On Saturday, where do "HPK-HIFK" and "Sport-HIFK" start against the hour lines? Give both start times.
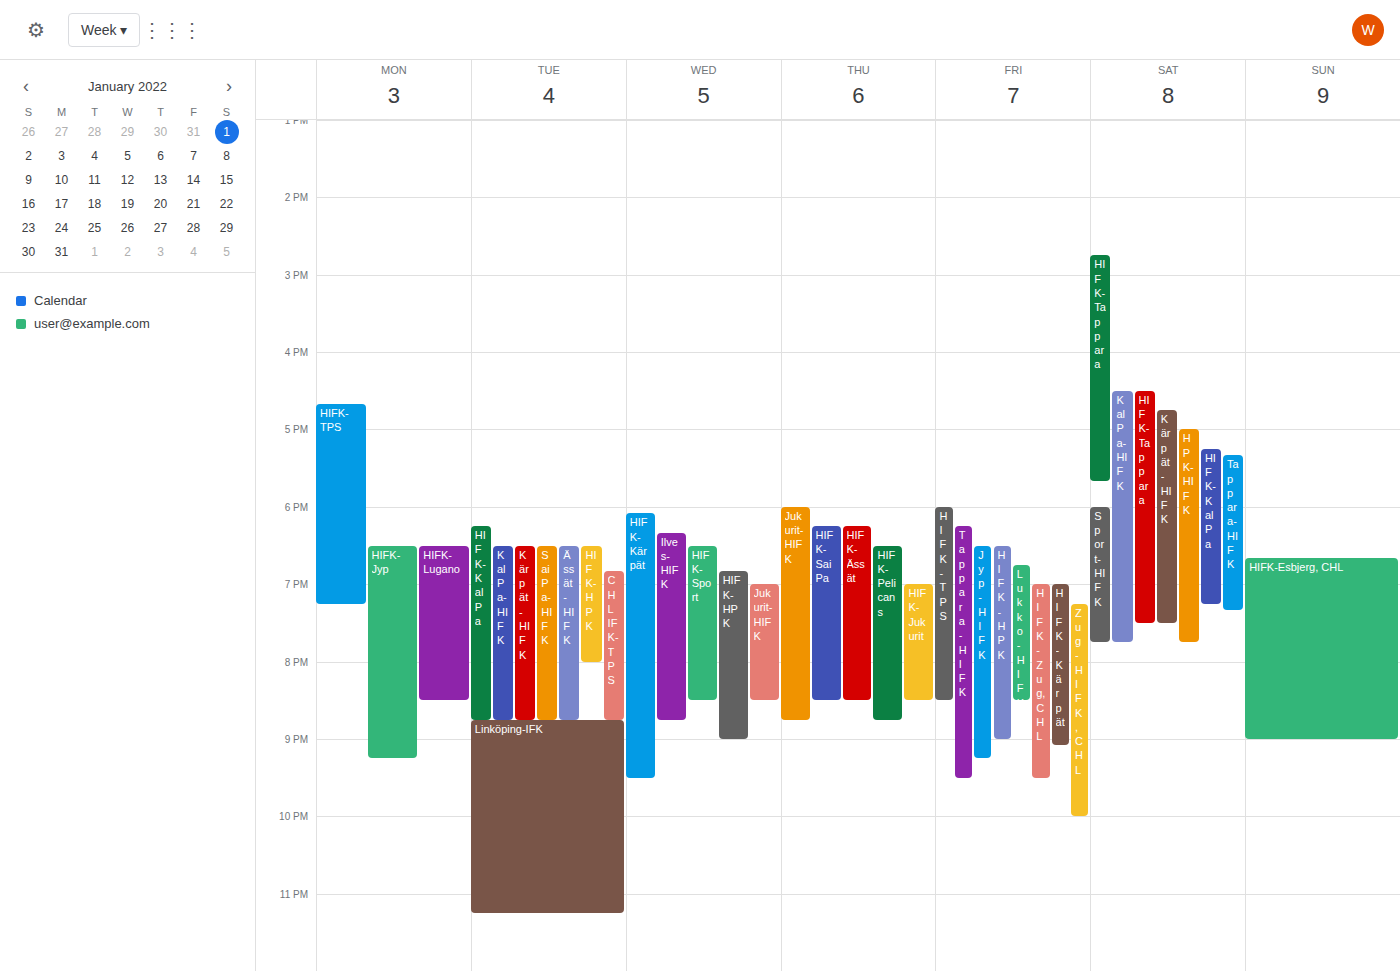
"HPK-HIFK": 5:00 PM, exactly on the 5 PM line. "Sport-HIFK": 6:00 PM, exactly on the 6 PM line.